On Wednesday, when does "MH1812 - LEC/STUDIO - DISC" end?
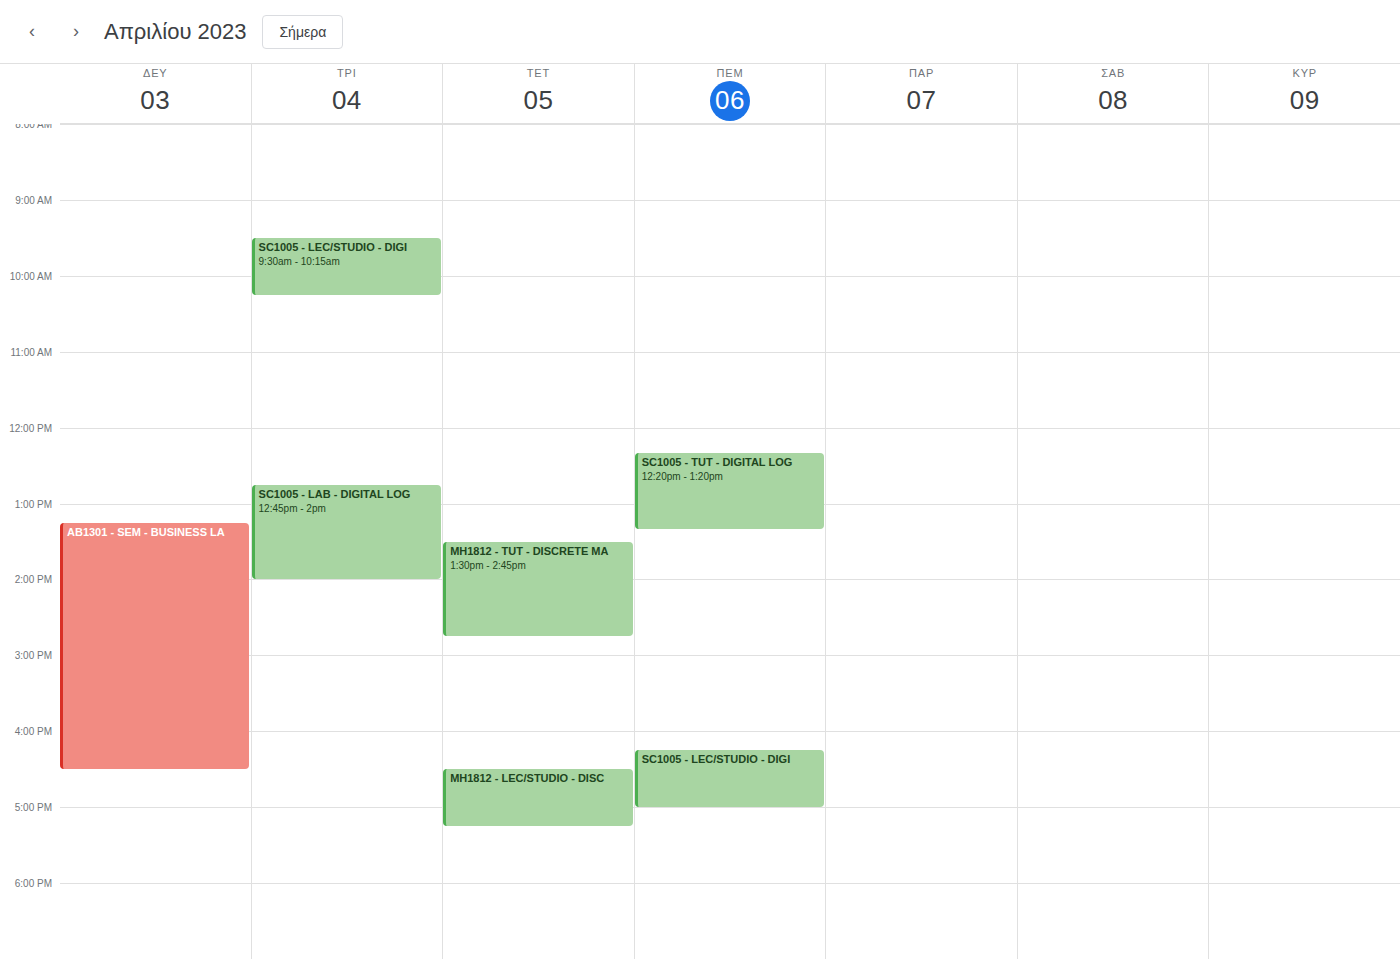
17:15